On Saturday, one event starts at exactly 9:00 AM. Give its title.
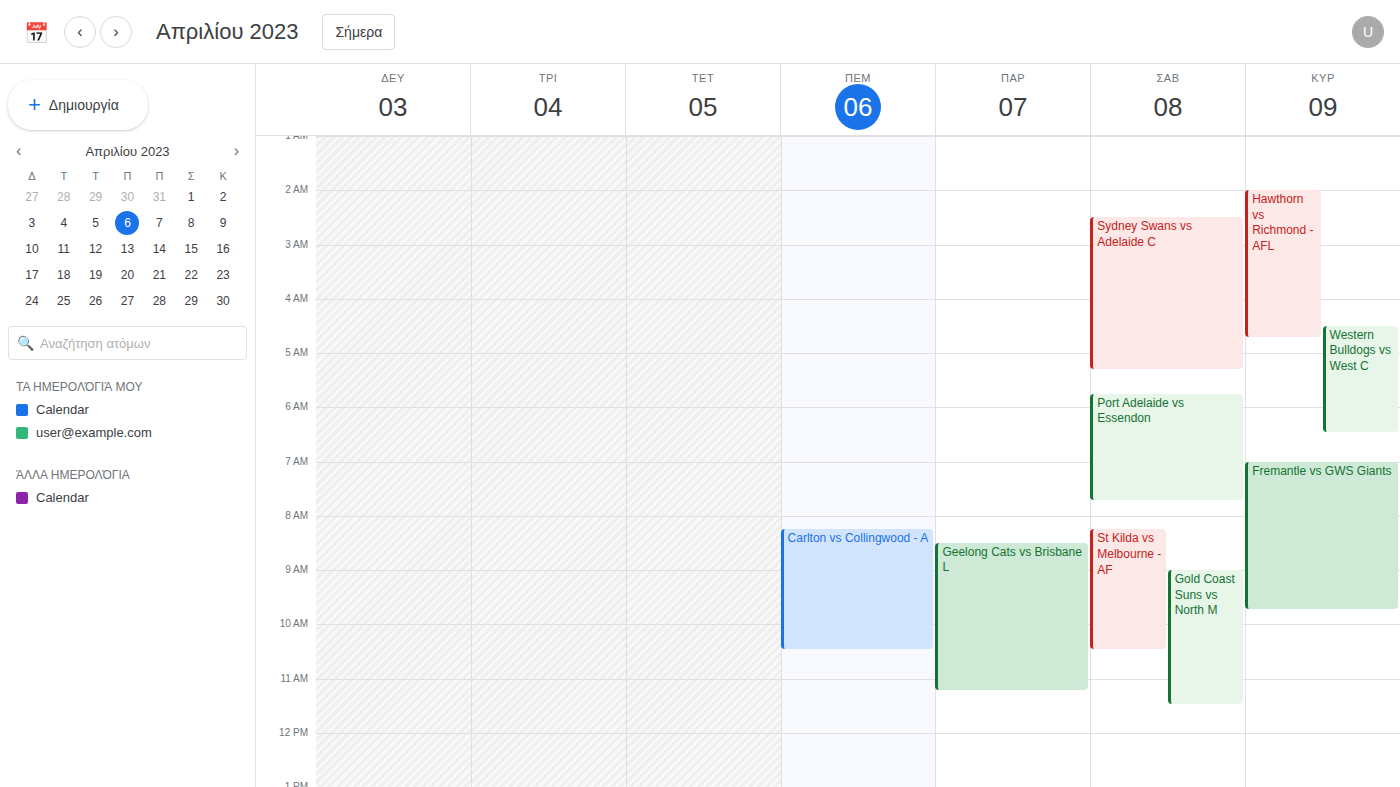
"Gold Coast Suns vs North M"